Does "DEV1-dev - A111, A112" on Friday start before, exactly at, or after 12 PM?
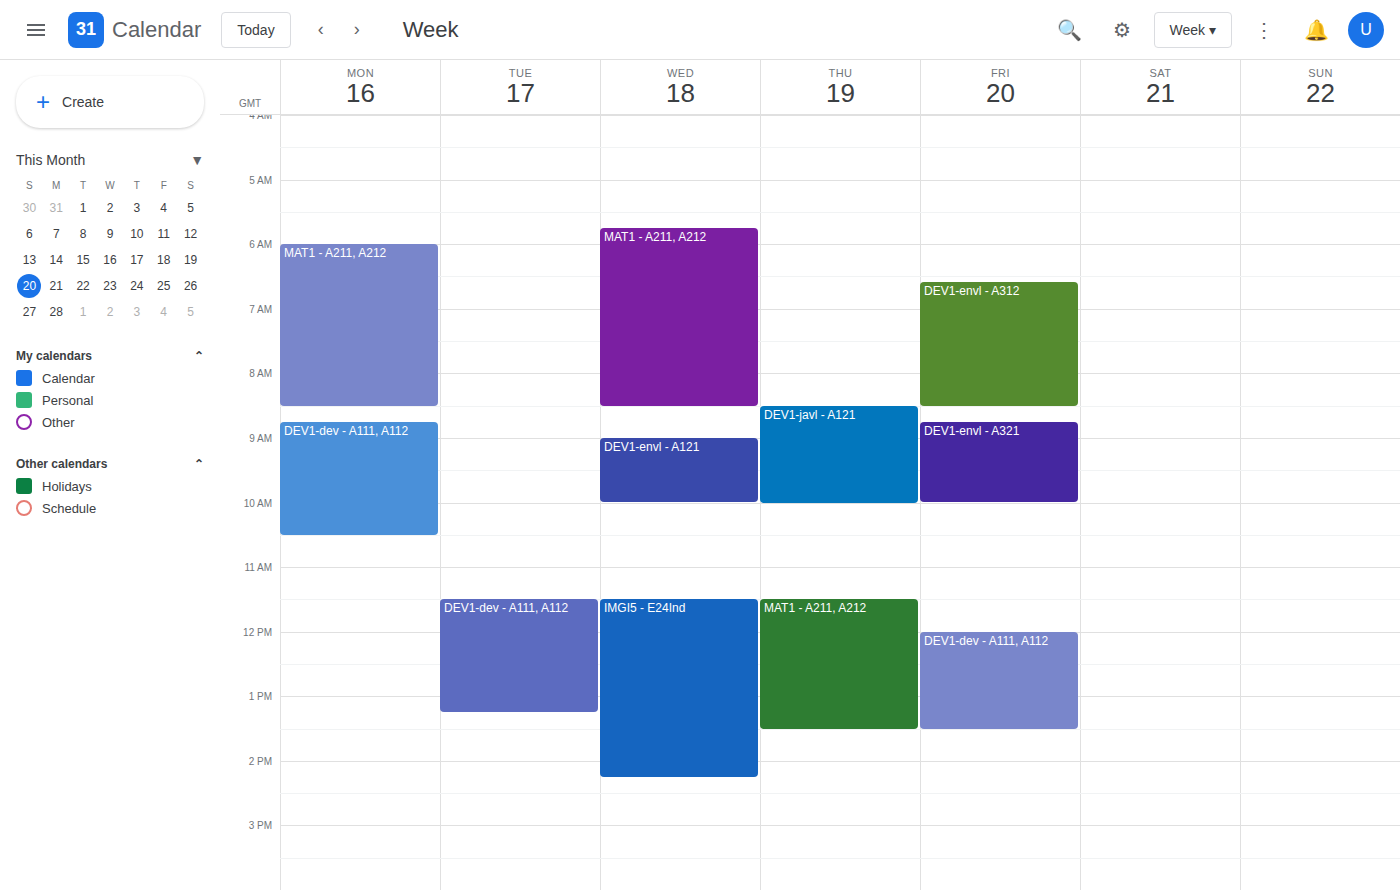
12:00 PM -- exactly at 12 PM, on the 12 PM line.